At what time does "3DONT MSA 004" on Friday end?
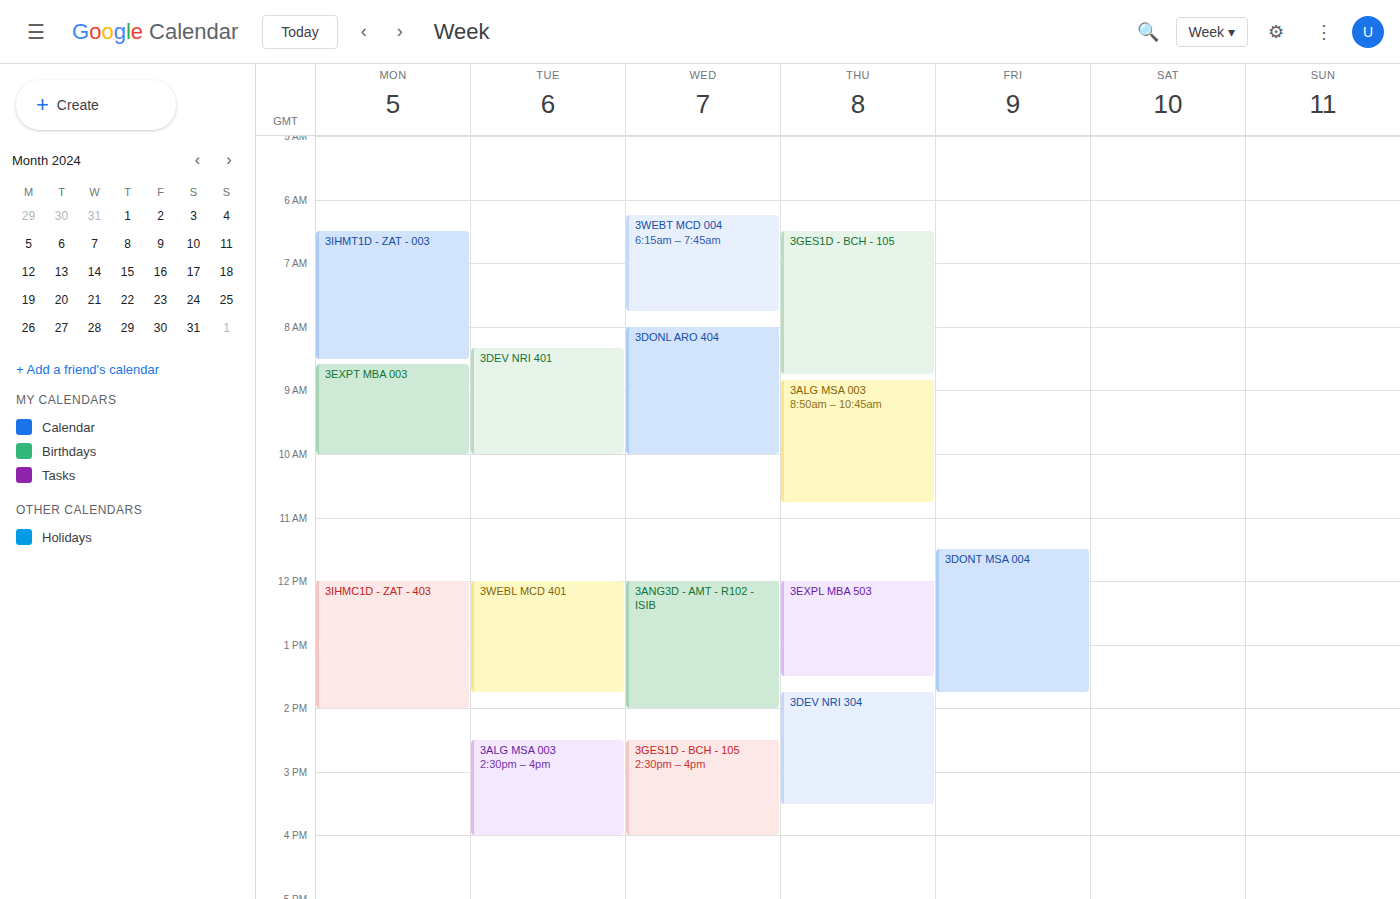
1:45 PM